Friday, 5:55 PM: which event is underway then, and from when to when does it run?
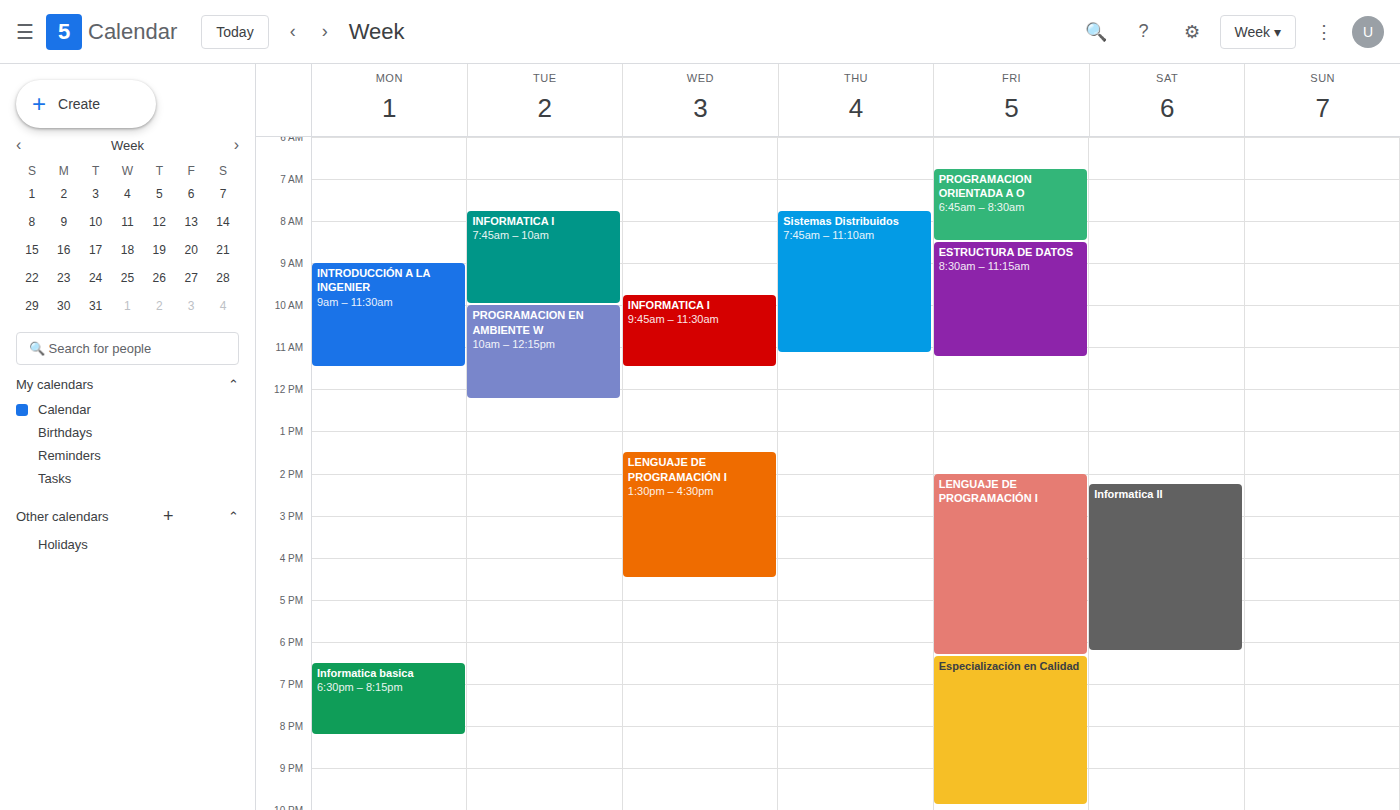
"LENGUAJE DE PROGRAMACIÓN I", 2:00 PM to 6:20 PM